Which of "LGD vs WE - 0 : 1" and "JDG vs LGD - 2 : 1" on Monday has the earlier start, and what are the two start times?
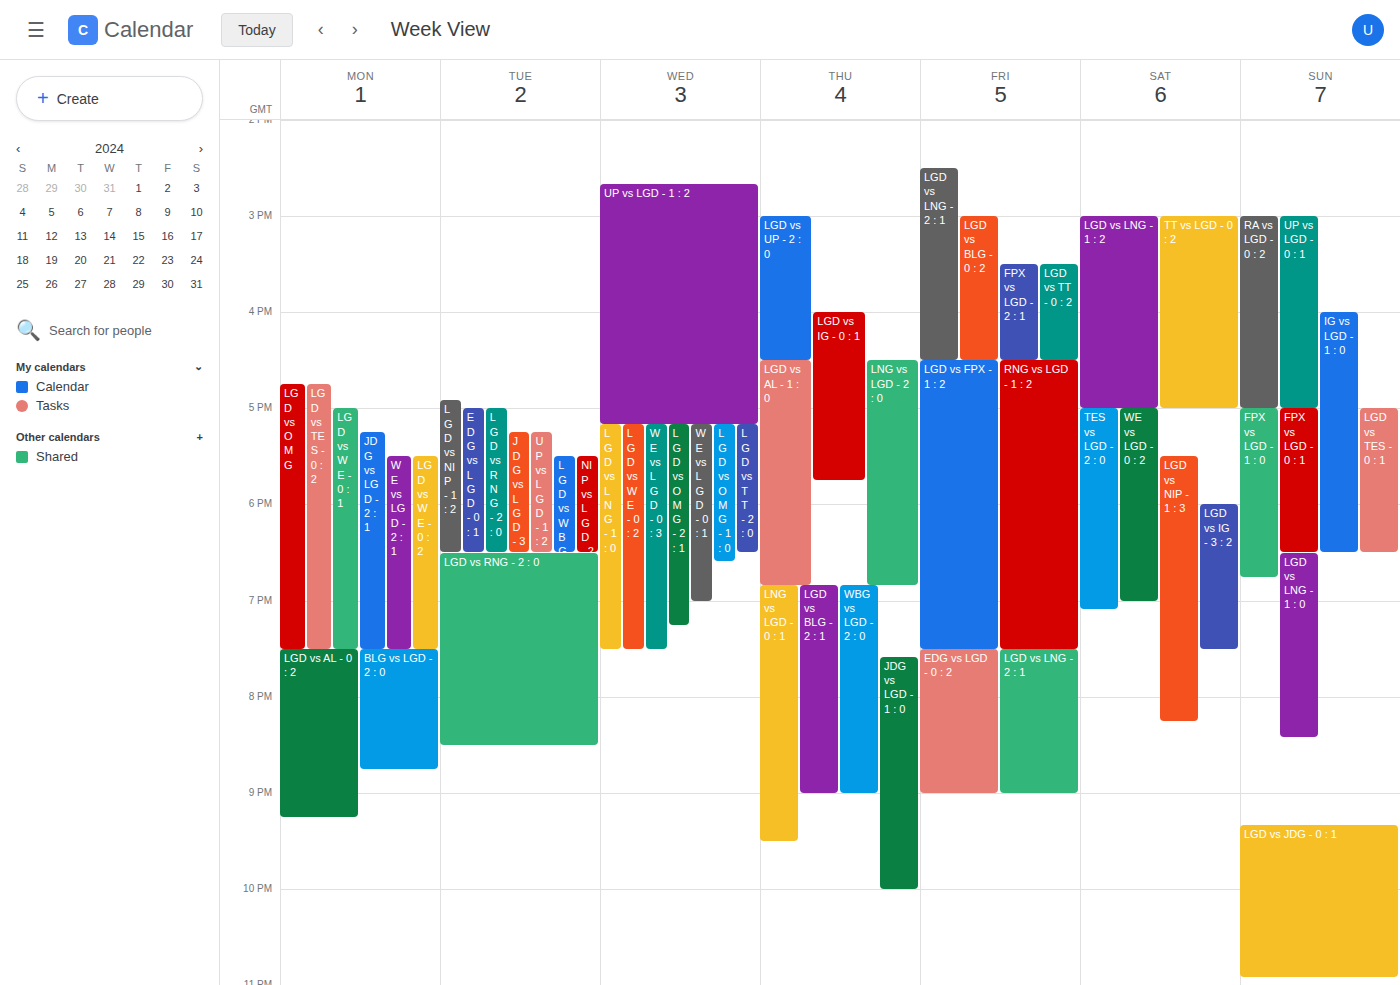
"LGD vs WE - 0 : 1" 5:00 PM; "JDG vs LGD - 2 : 1" 5:15 PM.